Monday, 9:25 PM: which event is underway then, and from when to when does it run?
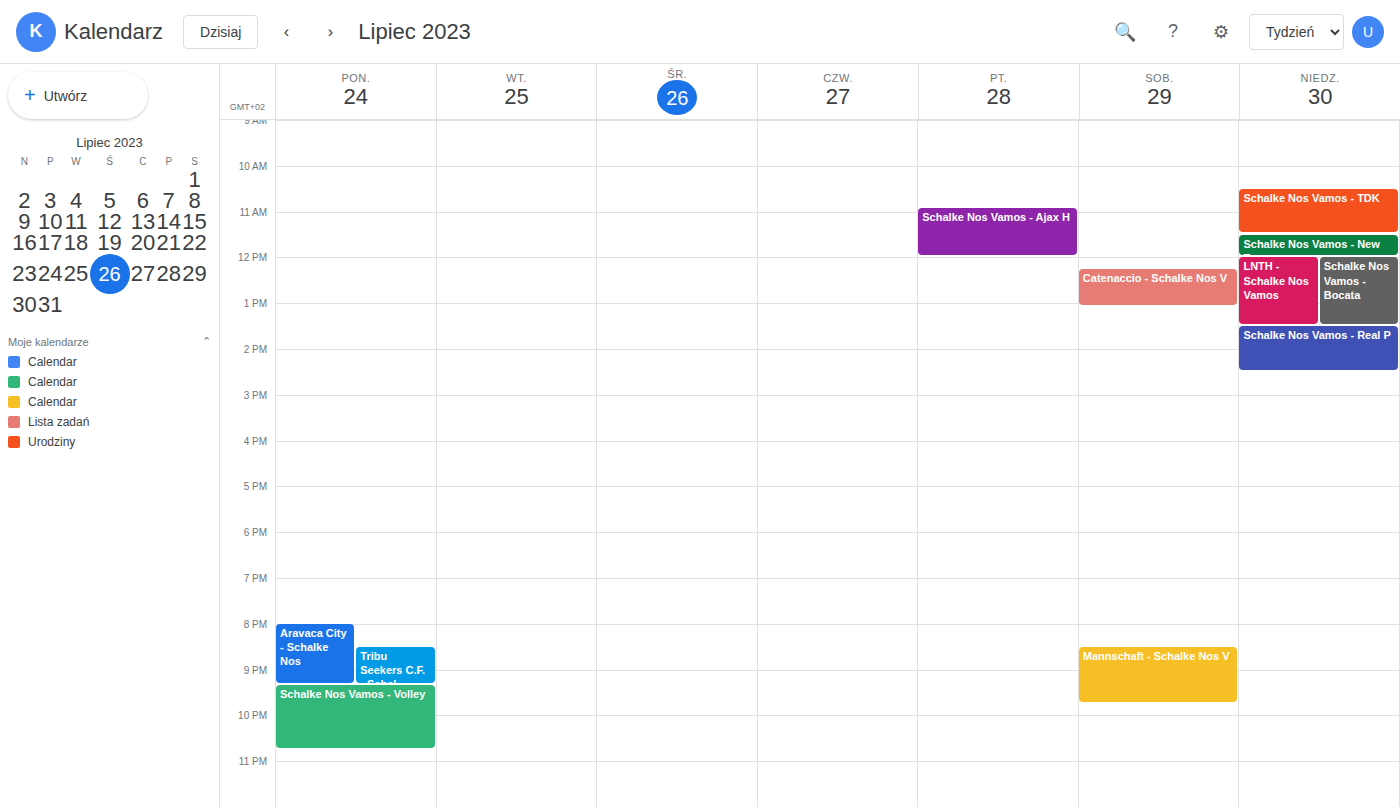
"Schalke Nos Vamos - Volley", 9:20 PM to 10:45 PM